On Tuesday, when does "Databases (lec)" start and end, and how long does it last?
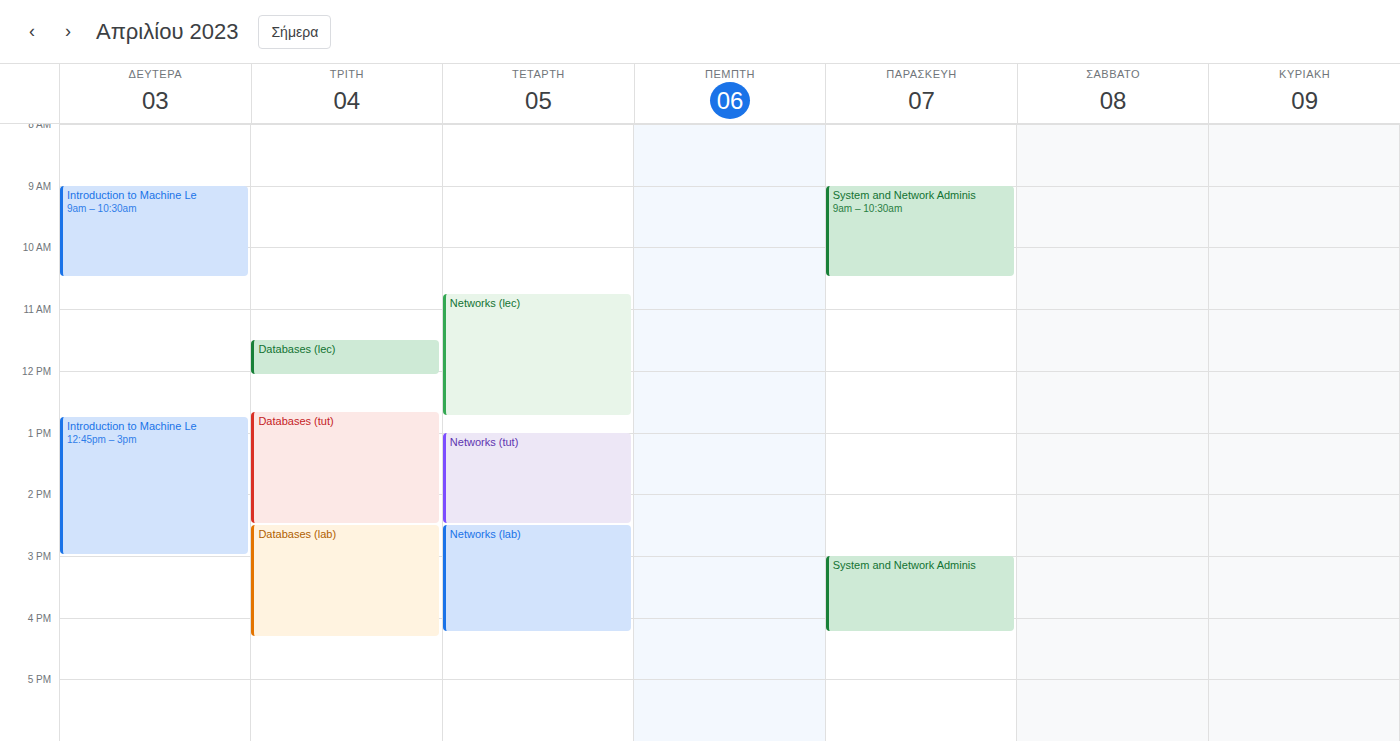
11:30 to 12:05, 35 minutes